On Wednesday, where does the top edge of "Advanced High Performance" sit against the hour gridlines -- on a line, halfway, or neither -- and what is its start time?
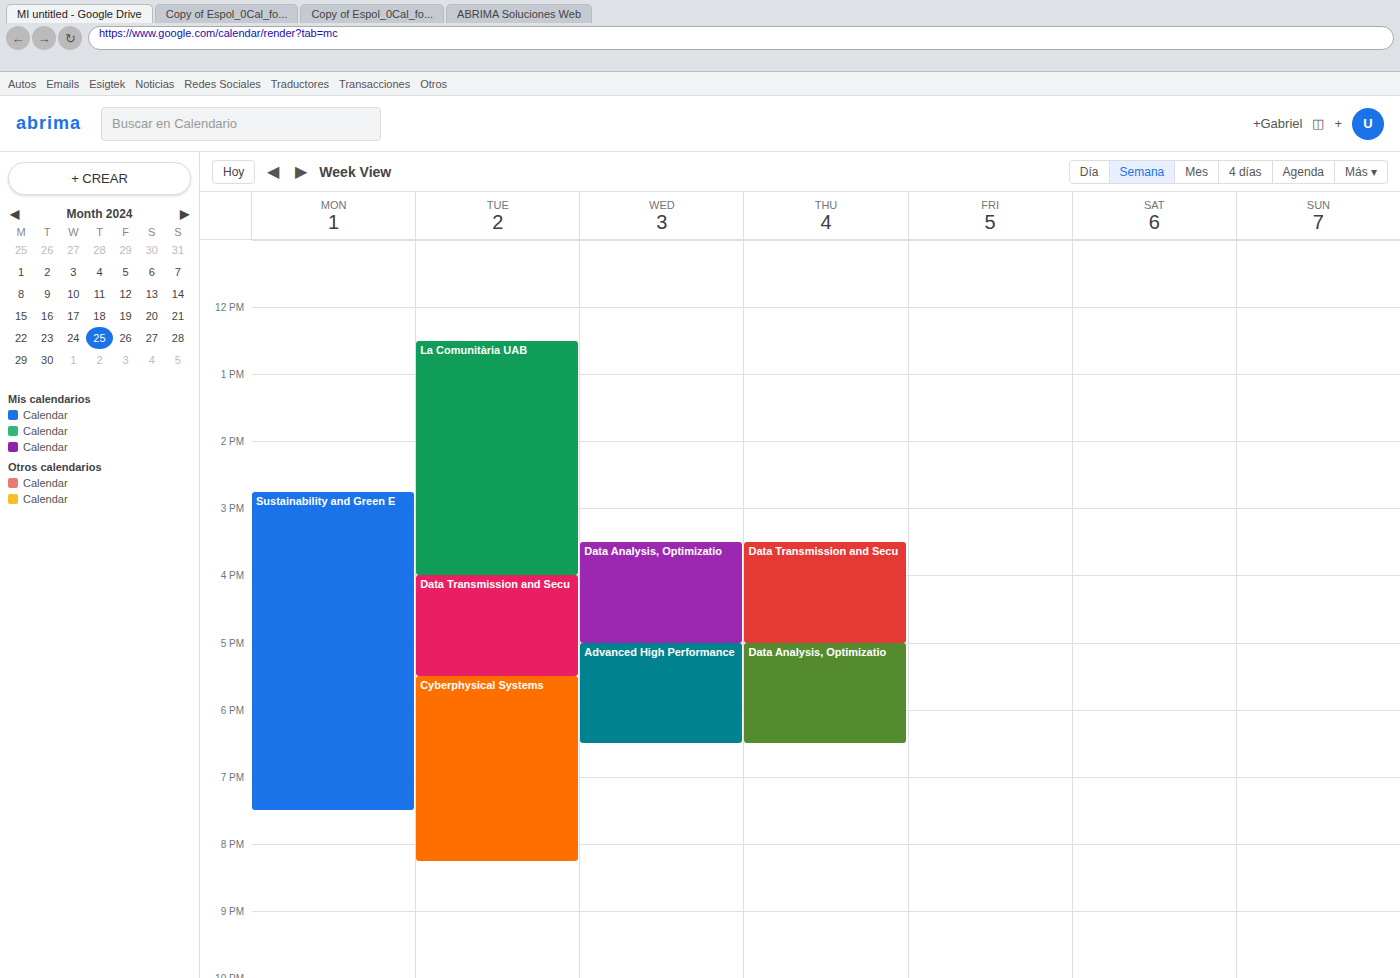
5:00 PM -- exactly on the 5 PM line.